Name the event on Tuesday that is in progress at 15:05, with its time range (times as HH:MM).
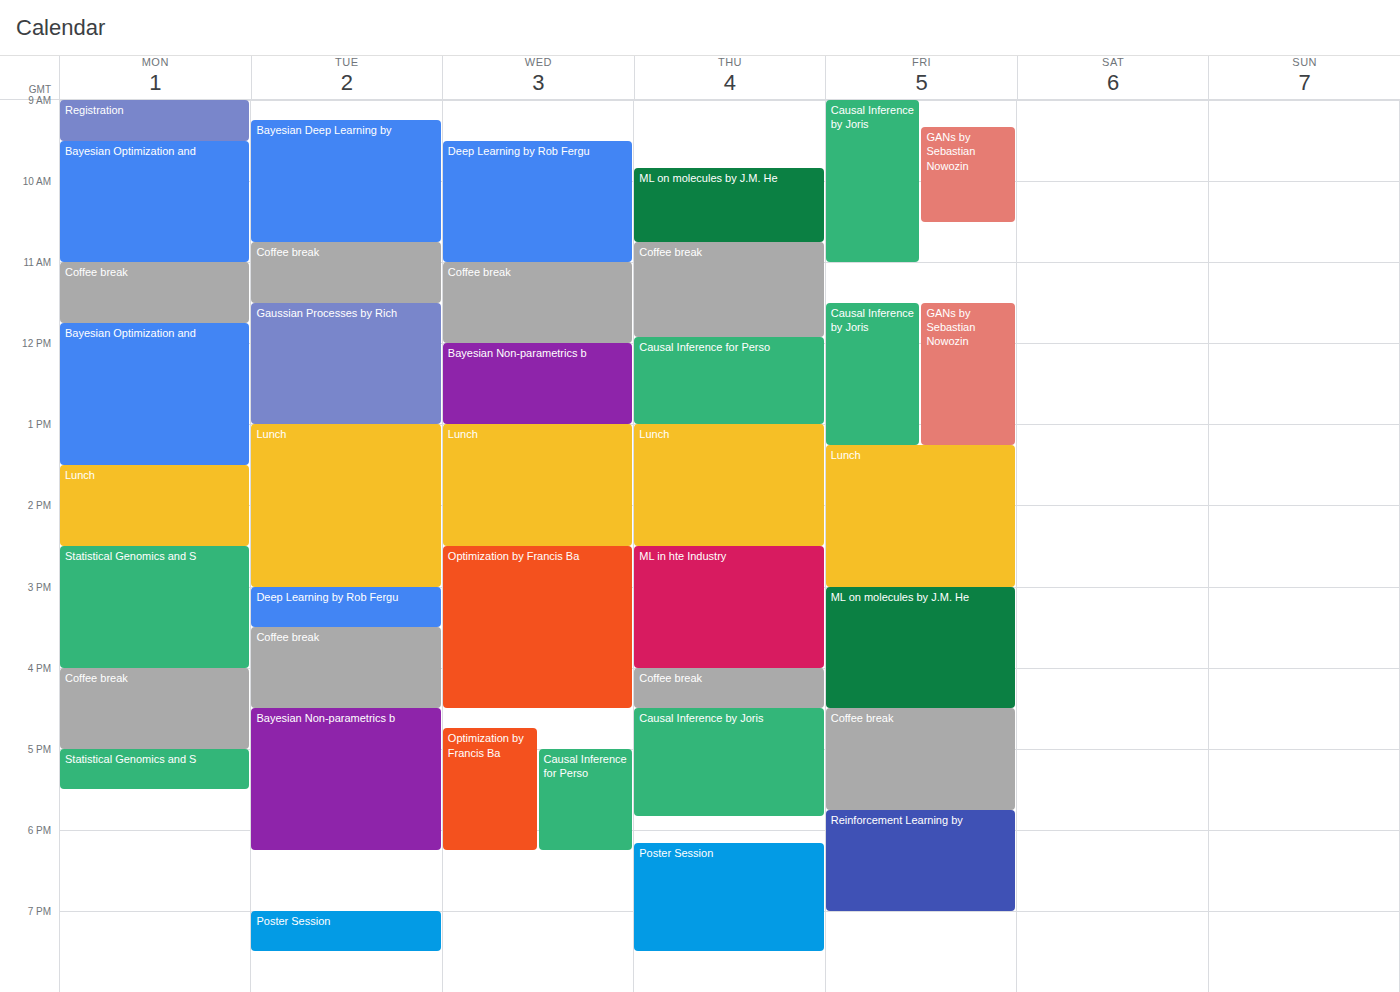
"Deep Learning by Rob Fergu", 15:00 to 15:30